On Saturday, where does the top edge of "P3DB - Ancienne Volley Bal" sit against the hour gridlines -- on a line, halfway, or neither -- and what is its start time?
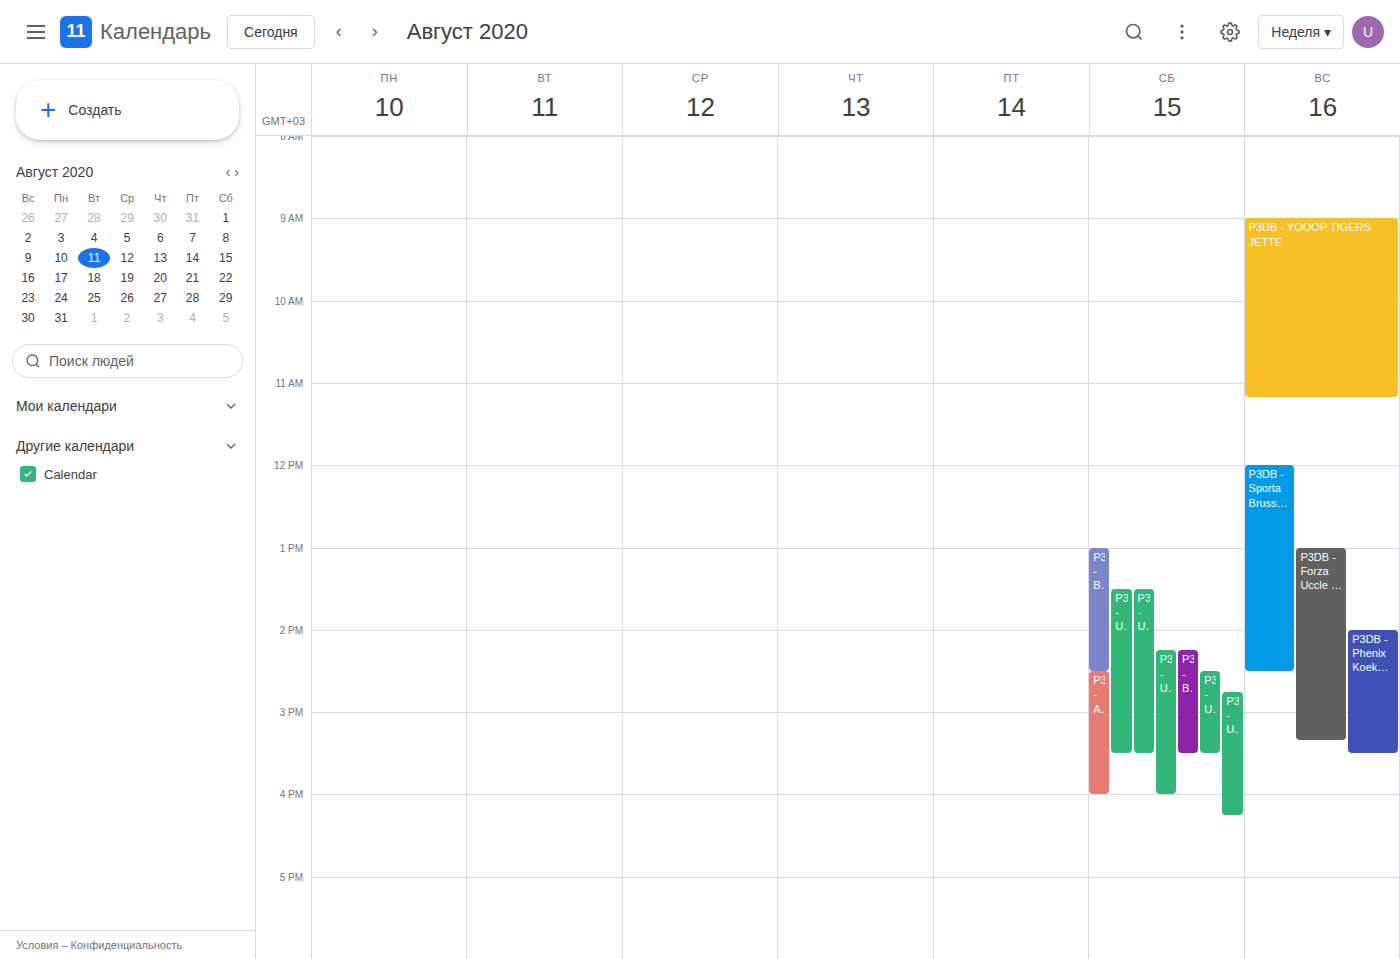
14:30 -- halfway between the 14:00 and 15:00 lines.